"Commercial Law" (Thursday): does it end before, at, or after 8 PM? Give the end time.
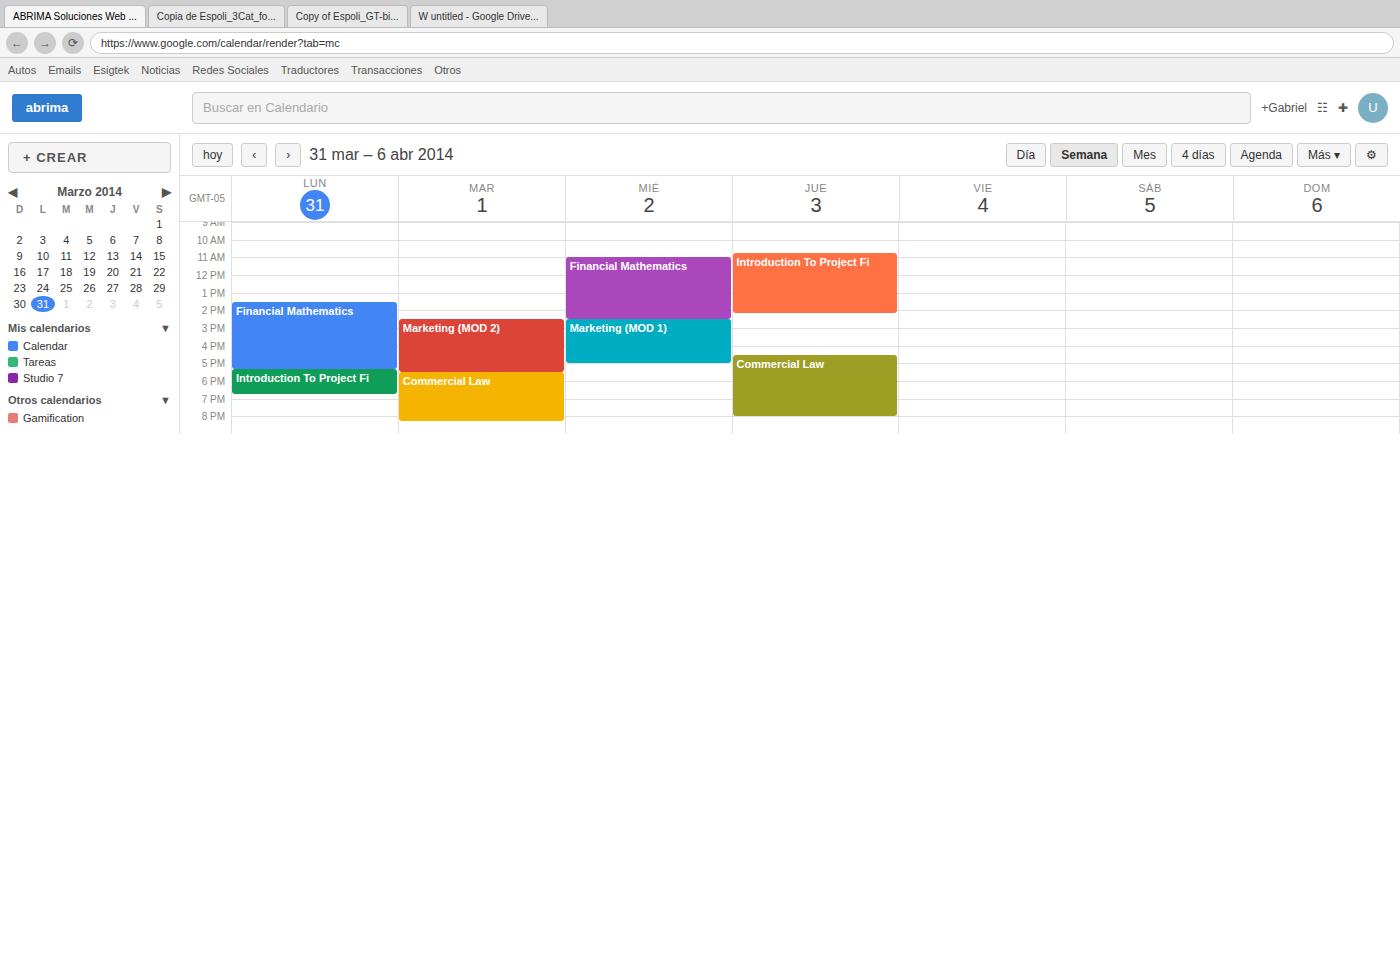
8:00 PM -- exactly at 8 PM, on the 8 PM line.